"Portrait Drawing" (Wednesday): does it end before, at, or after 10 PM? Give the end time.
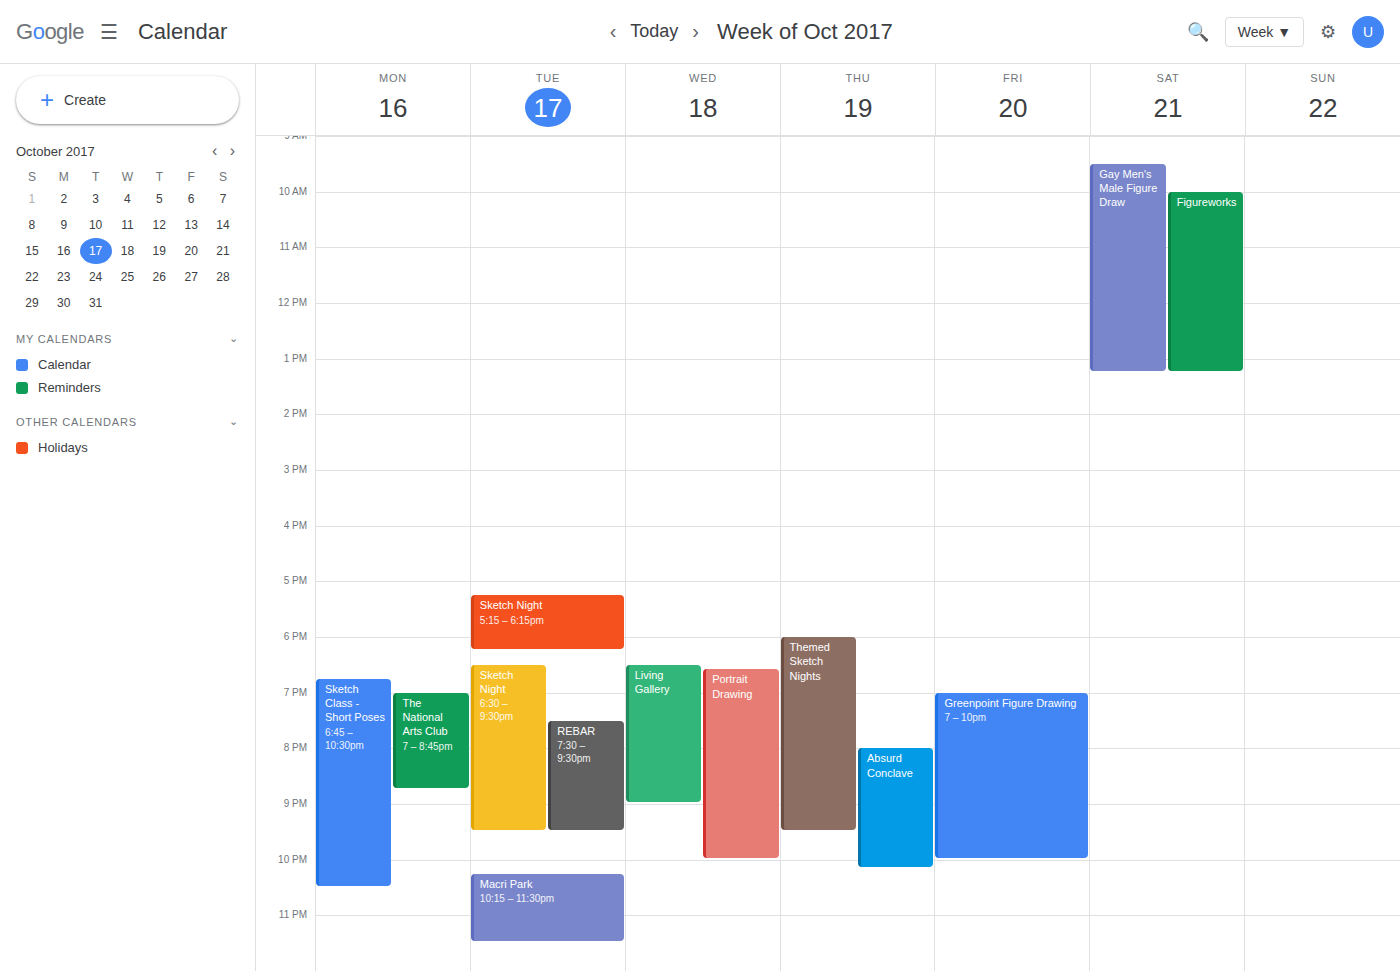
10:00 PM -- exactly at 10 PM, on the 10 PM line.